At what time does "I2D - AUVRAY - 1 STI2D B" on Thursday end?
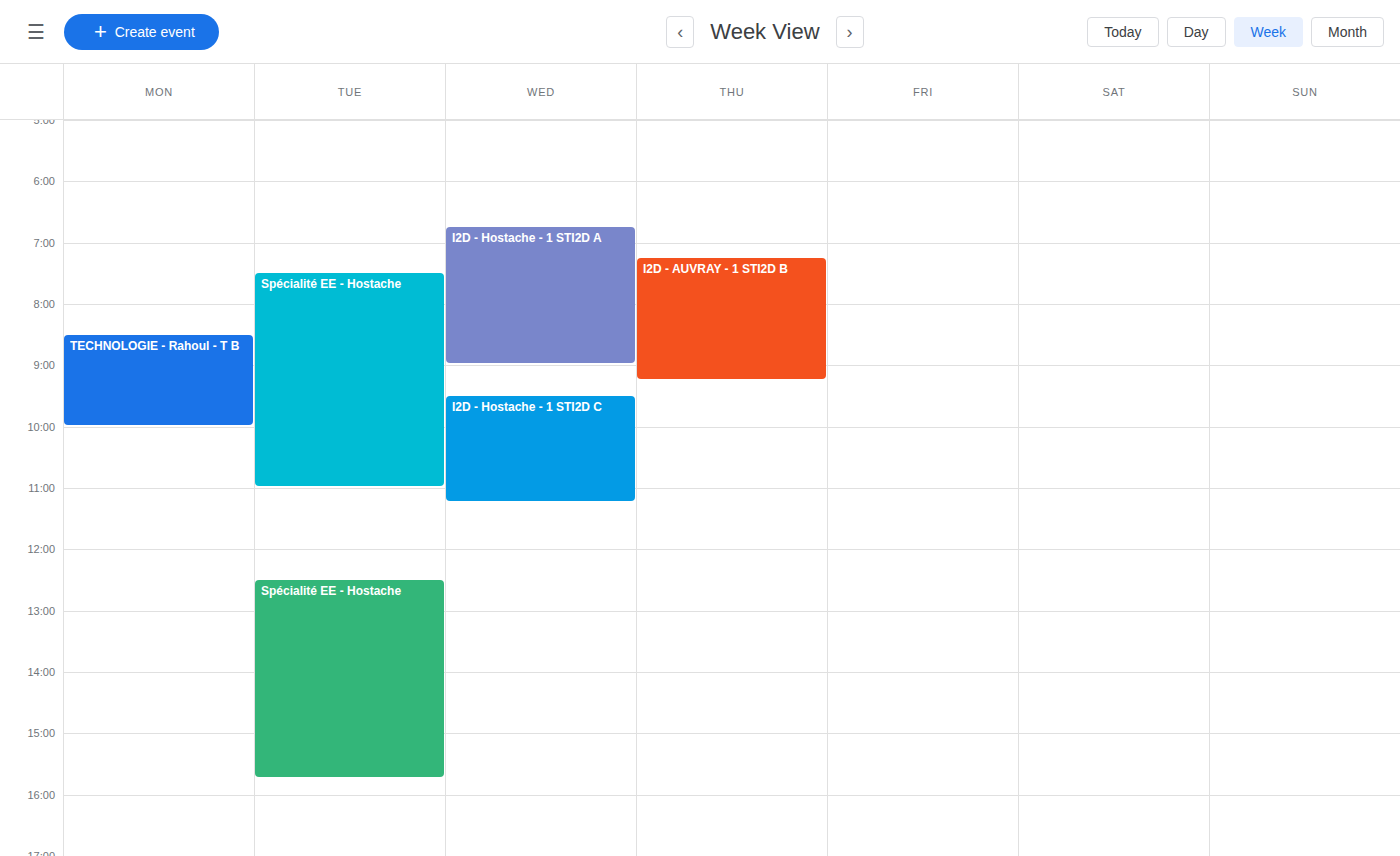
9:15 AM